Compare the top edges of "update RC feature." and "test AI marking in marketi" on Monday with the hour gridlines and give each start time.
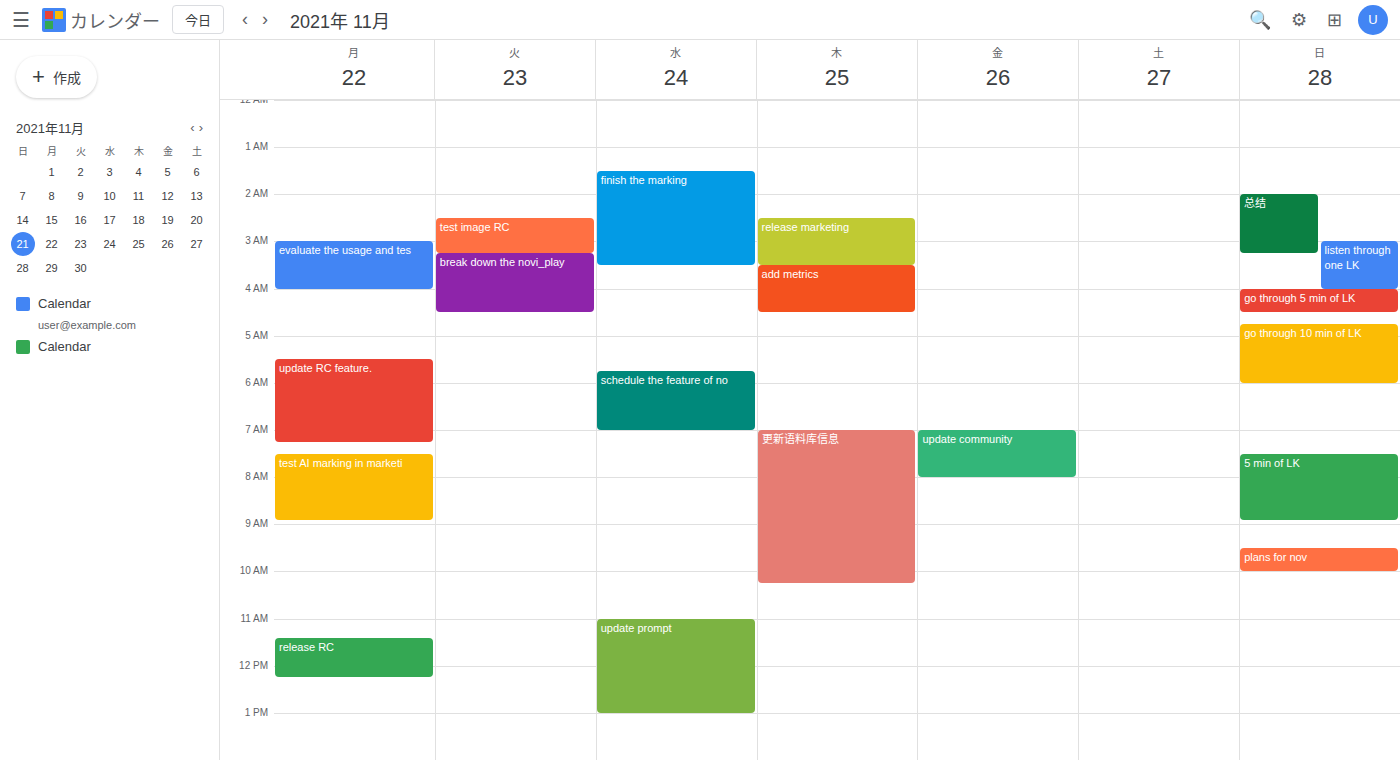
"update RC feature.": 5:30 AM, halfway between the 5 AM and 6 AM lines. "test AI marking in marketi": 7:30 AM, halfway between the 7 AM and 8 AM lines.